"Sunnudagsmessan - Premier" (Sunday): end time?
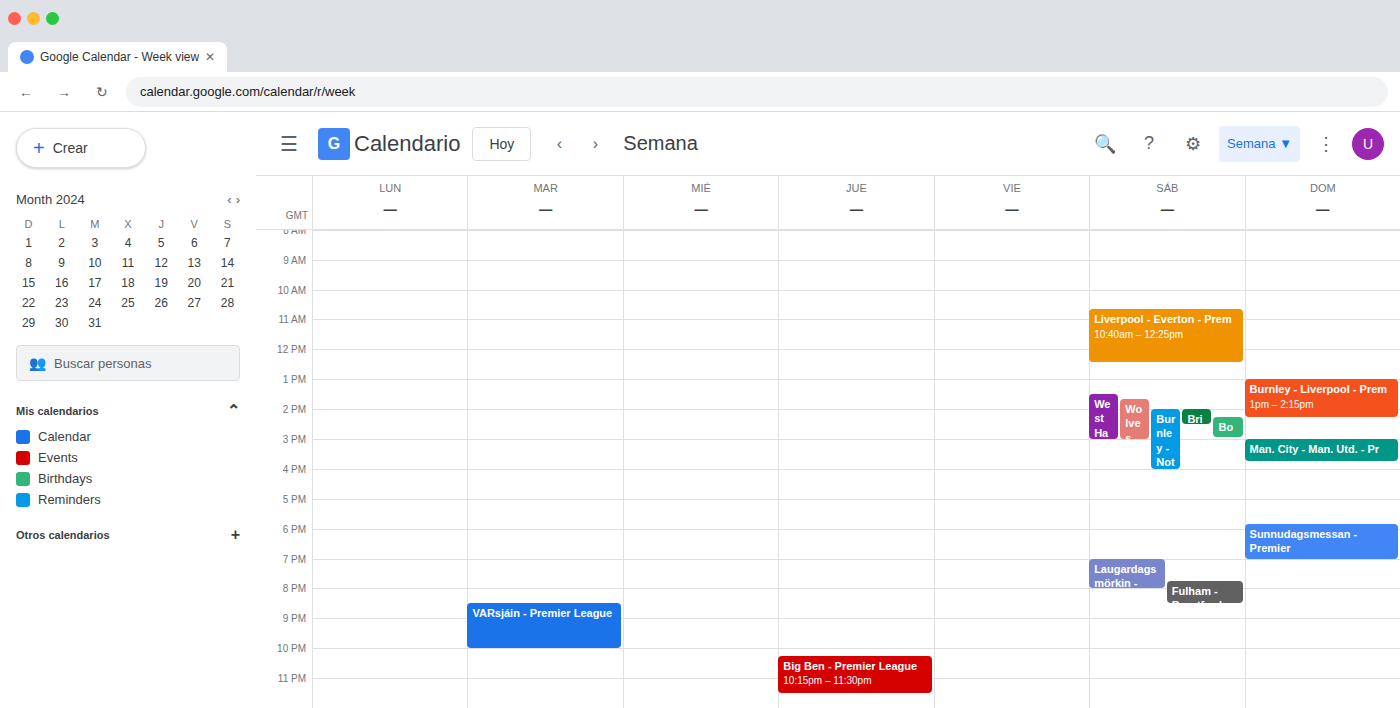
7:00 PM